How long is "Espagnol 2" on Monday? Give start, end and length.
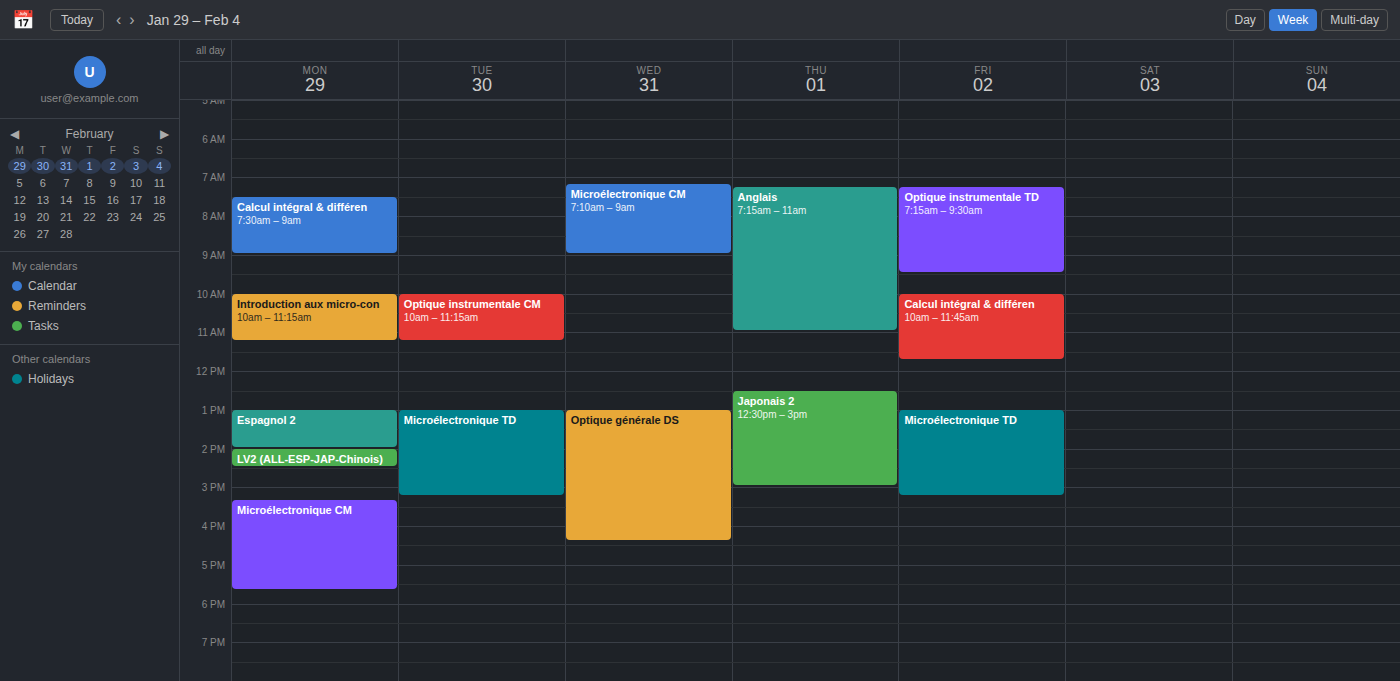
1:00 PM to 2:00 PM, 1 hour